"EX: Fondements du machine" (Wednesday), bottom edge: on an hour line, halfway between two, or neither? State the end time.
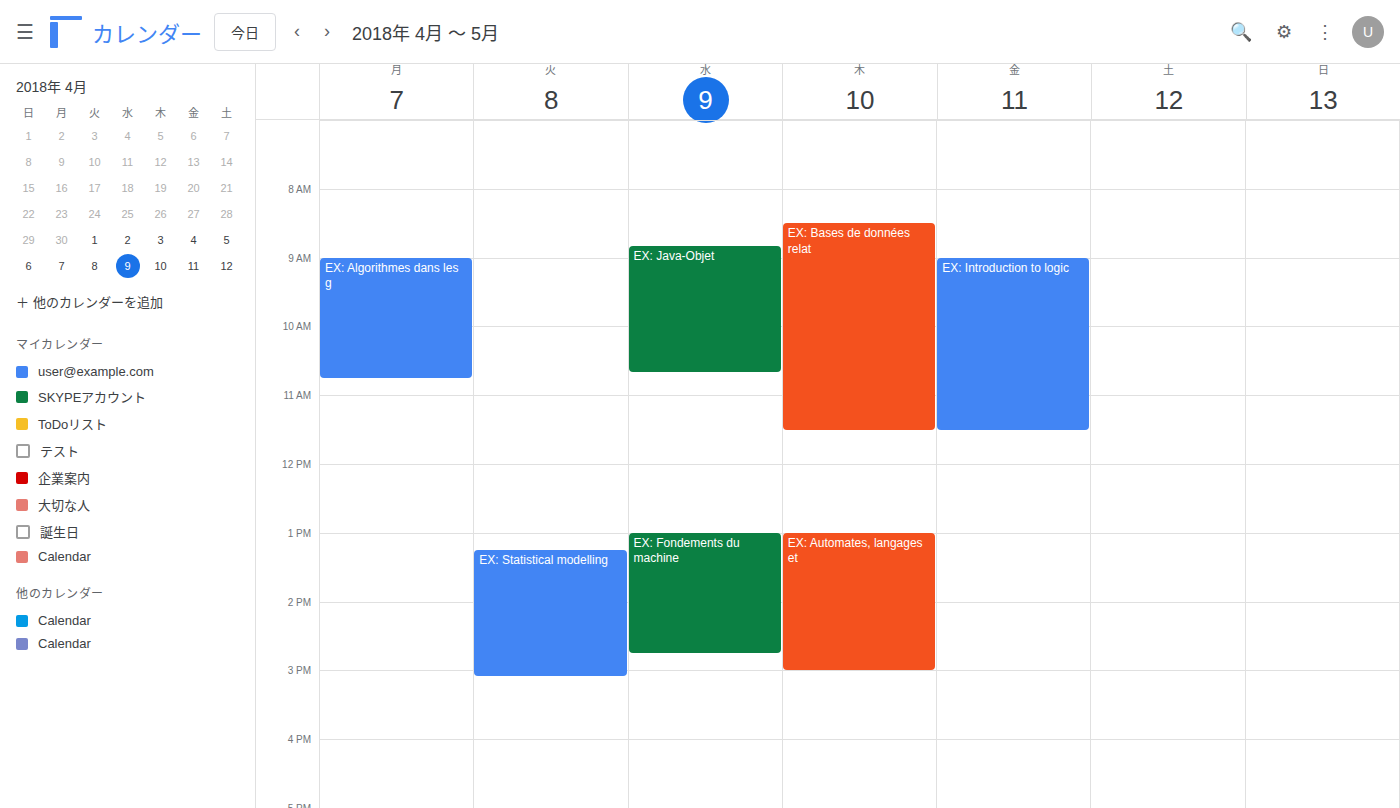
2:45 PM -- neither: three quarters of the way from the 2 PM line to the 3 PM line.